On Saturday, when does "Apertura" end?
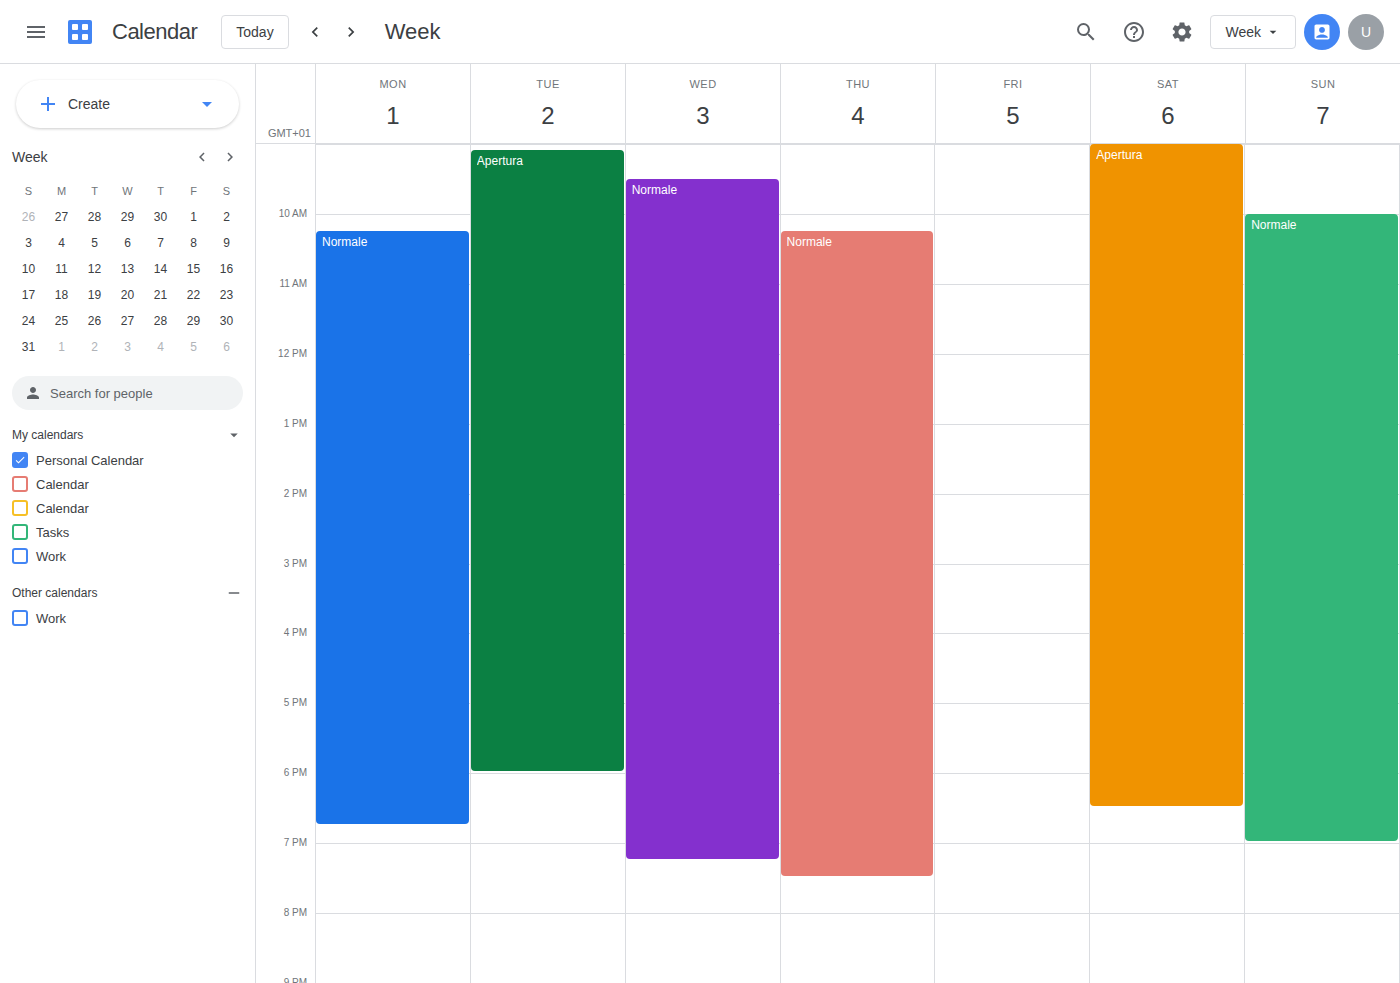
6:30 PM